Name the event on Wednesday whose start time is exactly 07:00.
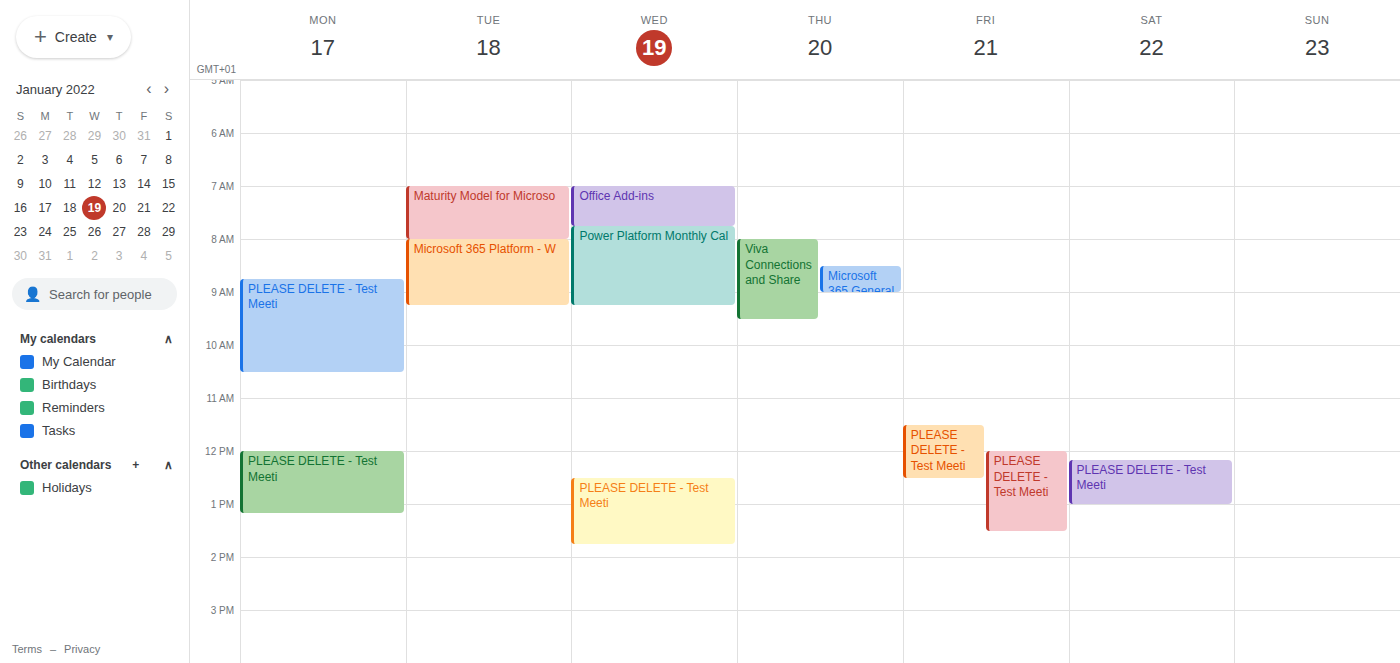
"Office Add-ins"